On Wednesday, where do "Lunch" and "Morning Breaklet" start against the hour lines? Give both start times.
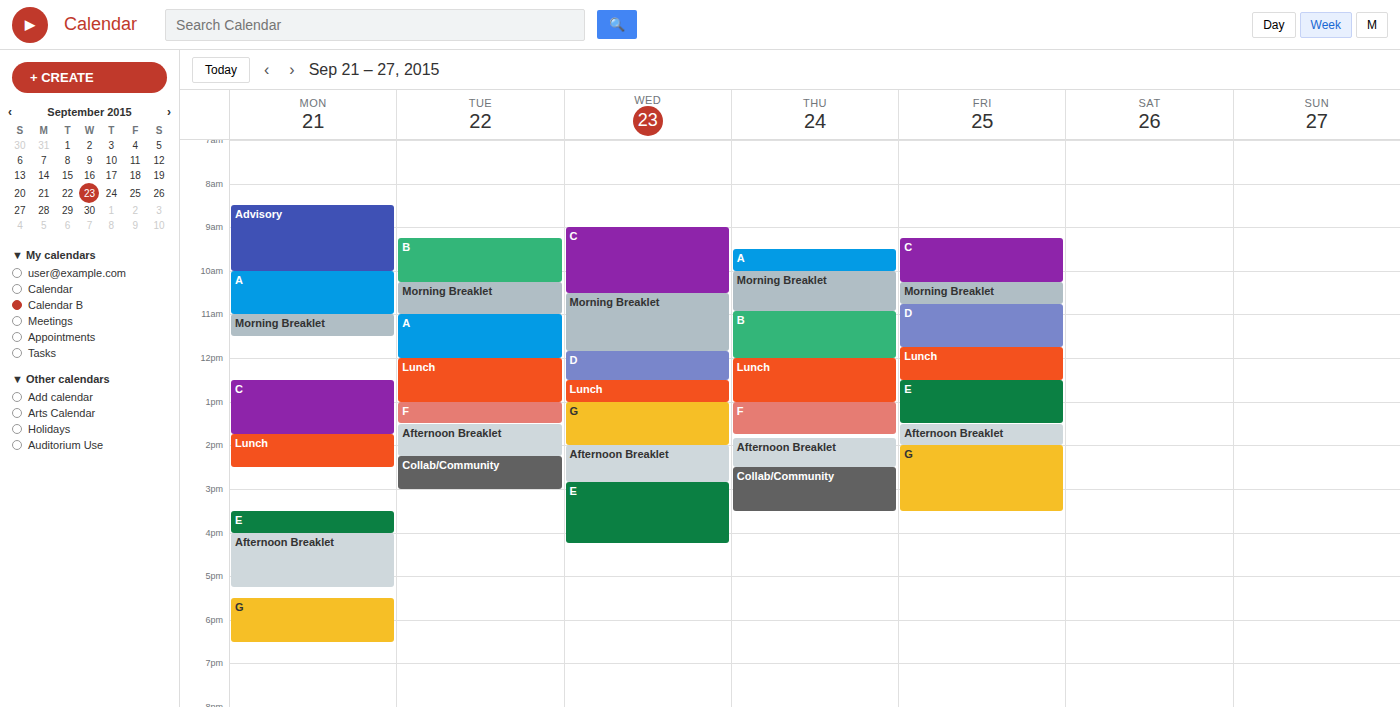
"Lunch": 12:30 PM, halfway between the 12 PM and 1 PM lines. "Morning Breaklet": 10:30 AM, halfway between the 10 AM and 11 AM lines.